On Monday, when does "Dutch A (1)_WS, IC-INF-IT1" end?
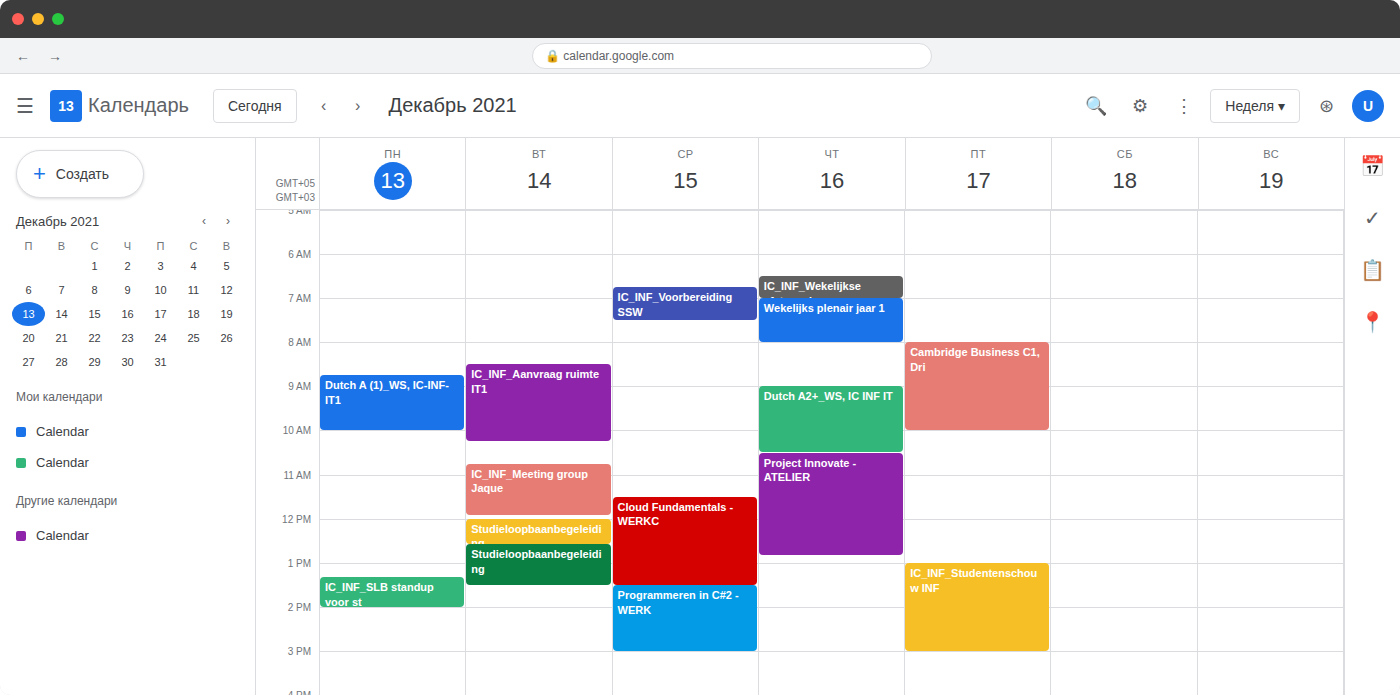
10:00 AM